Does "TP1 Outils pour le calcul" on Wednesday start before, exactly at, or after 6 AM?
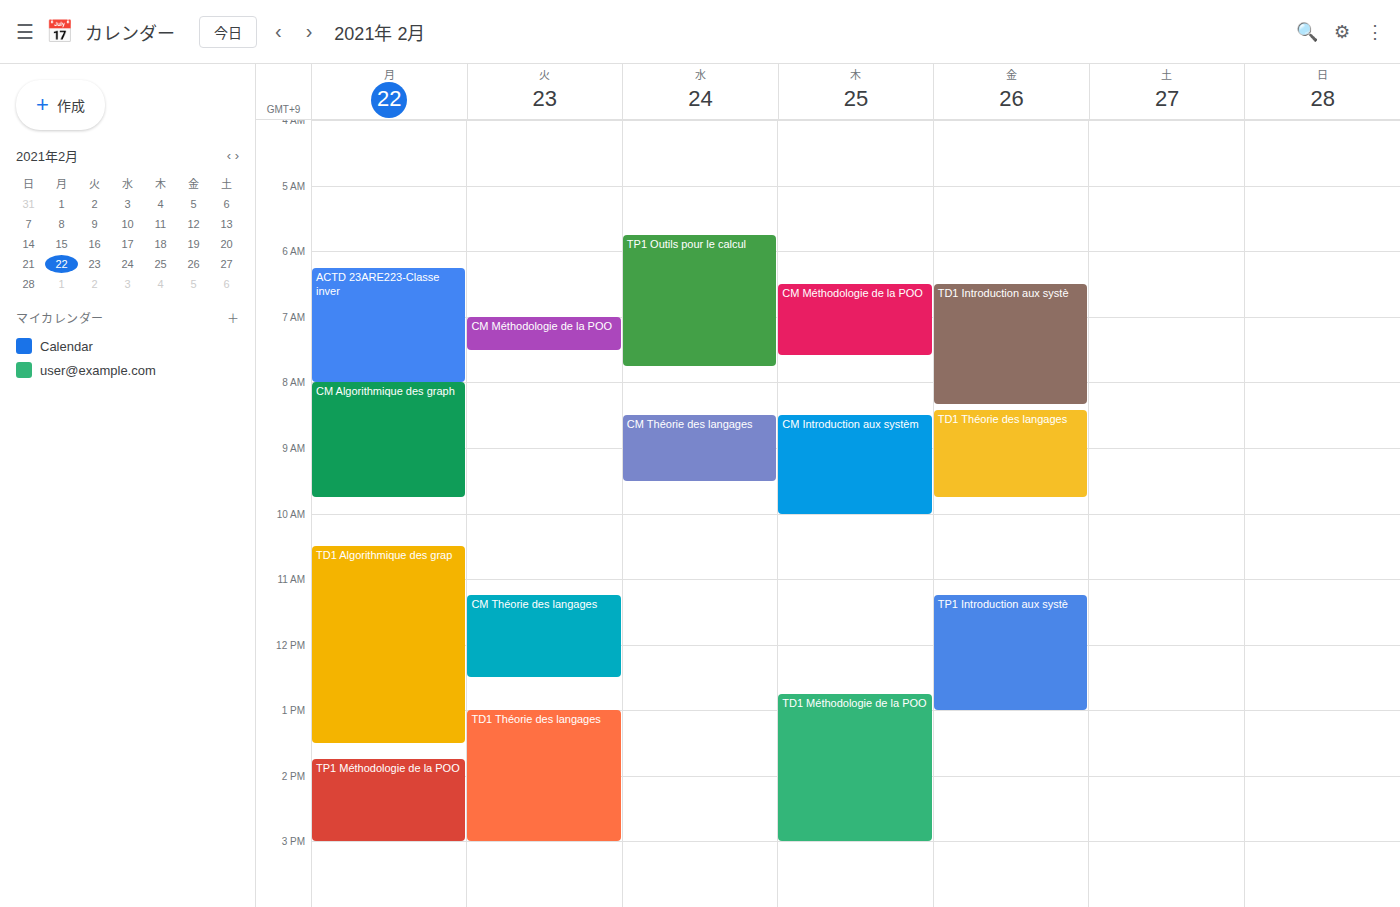
5:45 AM -- before 6 AM, 15 minutes above the 6 AM line.